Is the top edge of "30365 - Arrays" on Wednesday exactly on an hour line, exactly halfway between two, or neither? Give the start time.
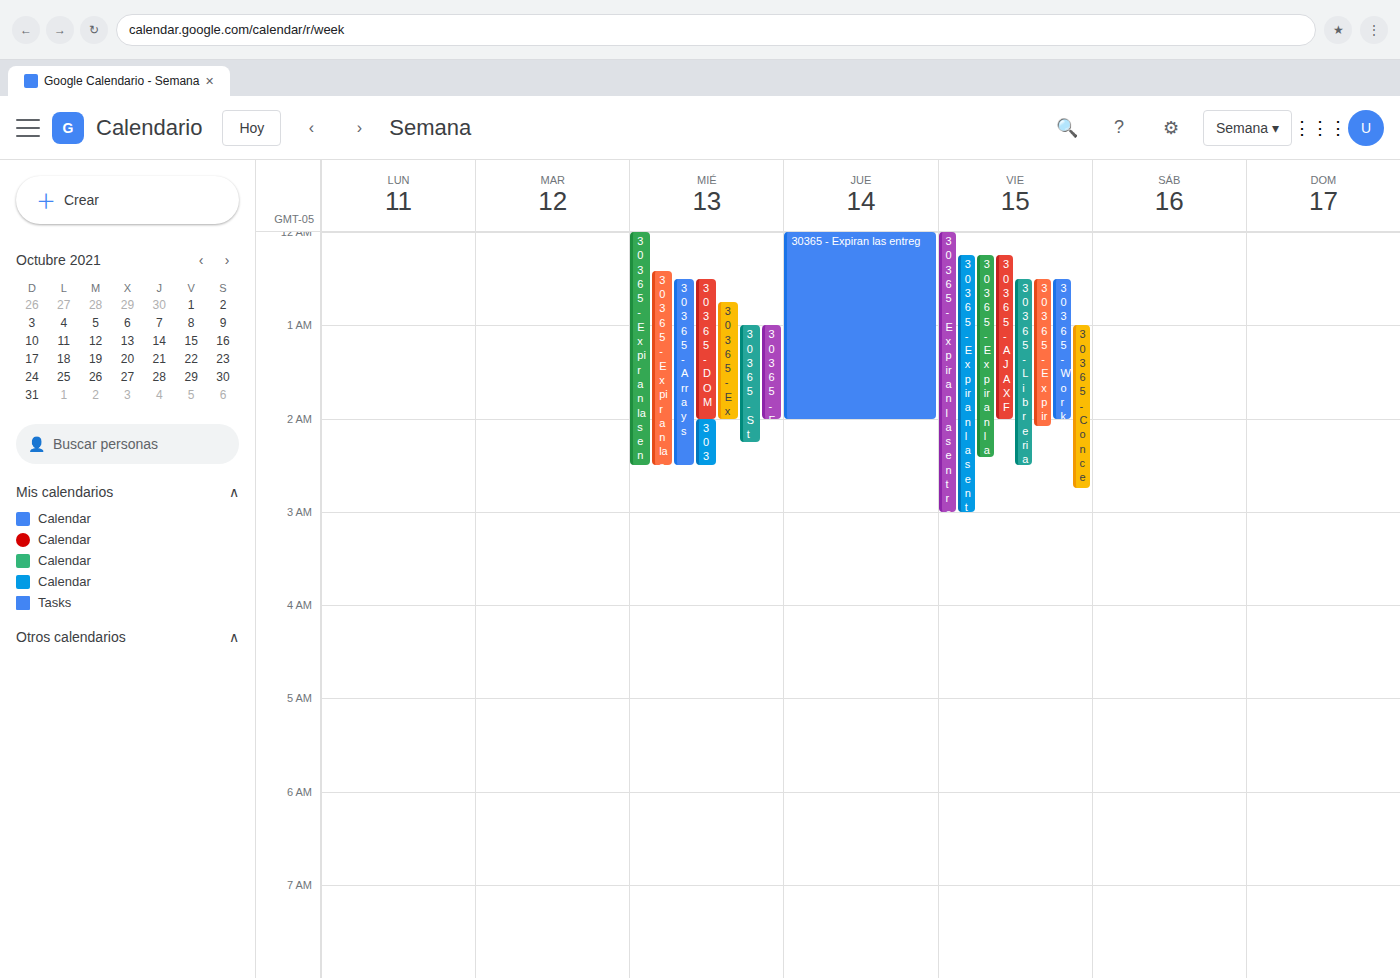
00:30 -- halfway between the 00:00 and 01:00 lines.